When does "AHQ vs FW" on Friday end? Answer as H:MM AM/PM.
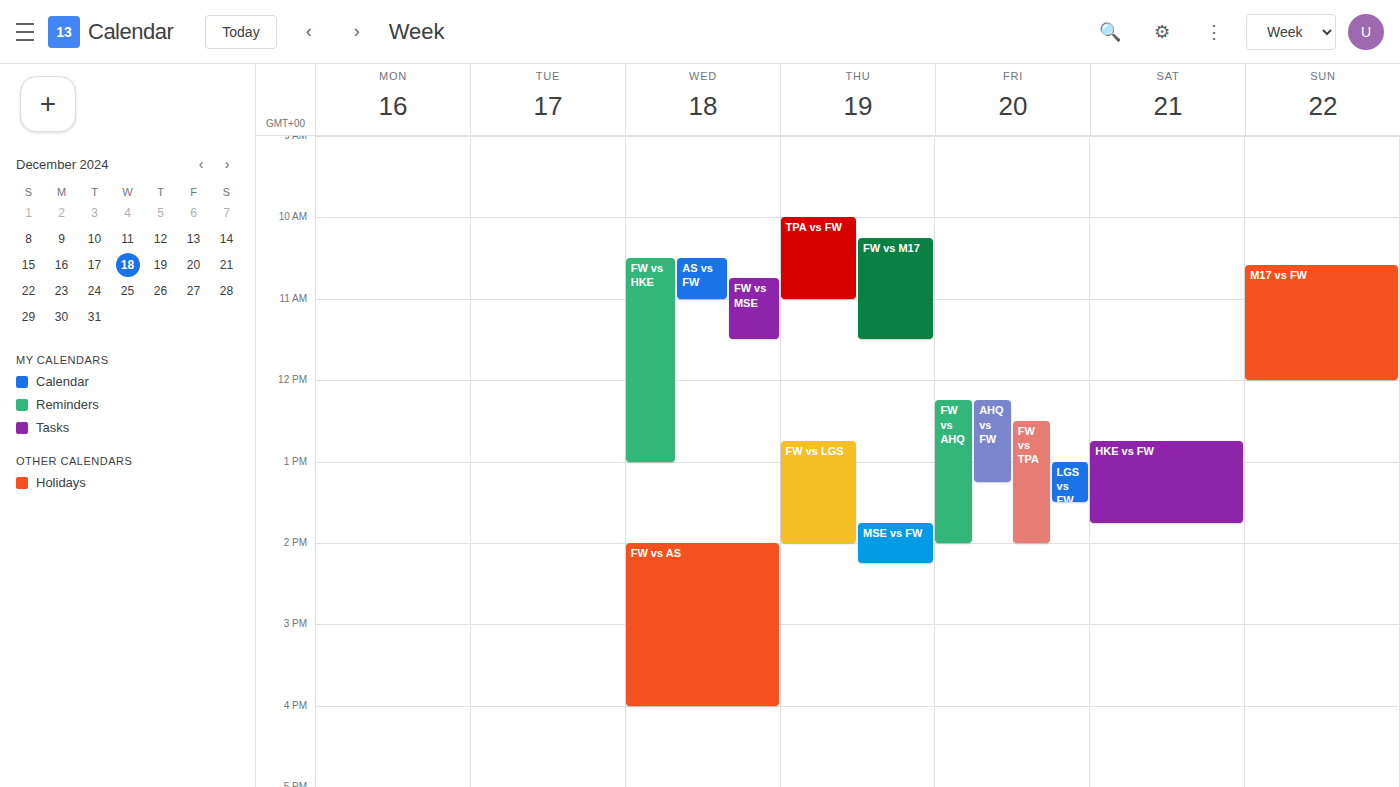
1:15 PM